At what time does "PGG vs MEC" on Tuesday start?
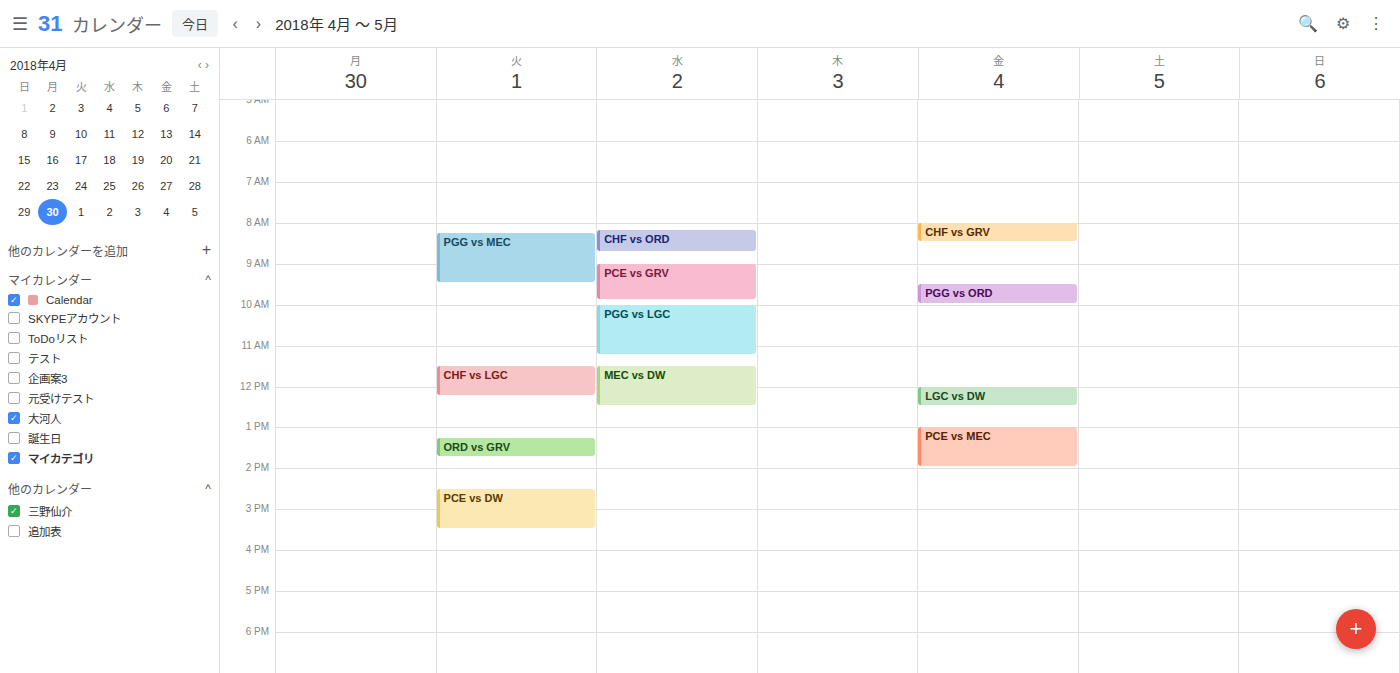
08:15